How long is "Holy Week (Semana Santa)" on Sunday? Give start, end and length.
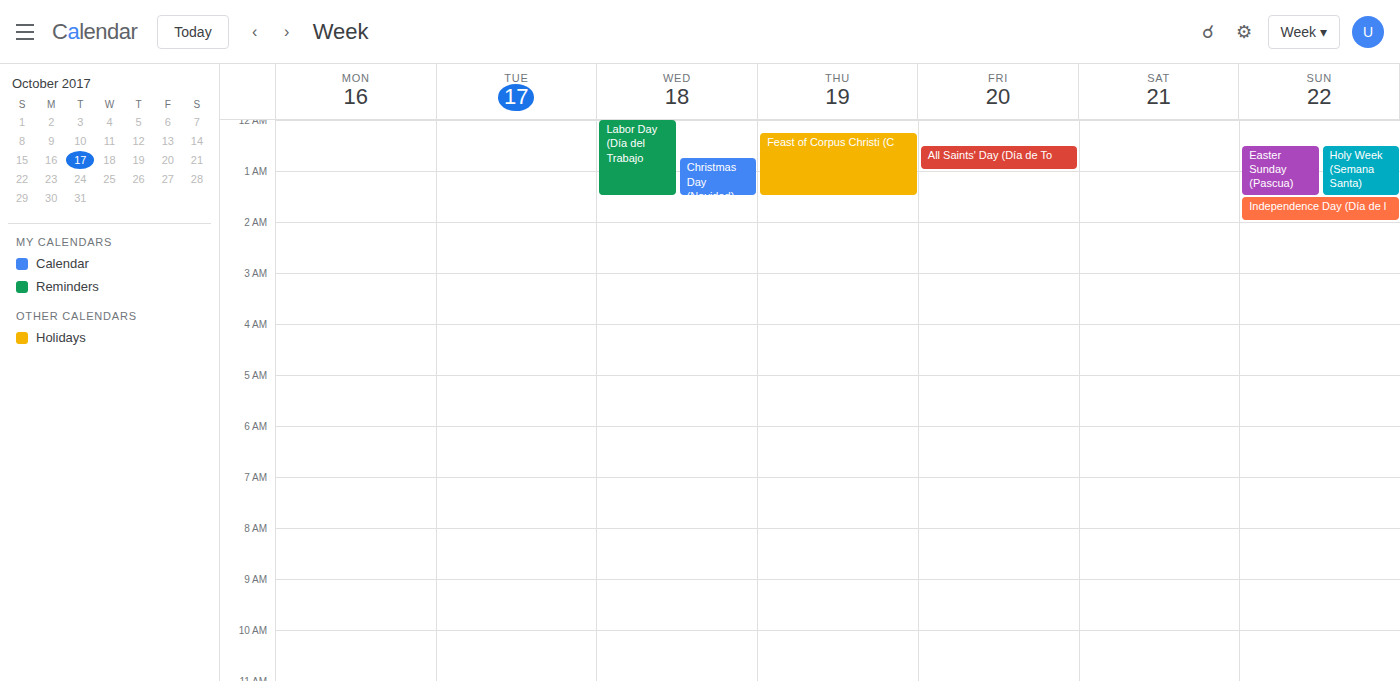
00:30 to 01:30, 1 hour